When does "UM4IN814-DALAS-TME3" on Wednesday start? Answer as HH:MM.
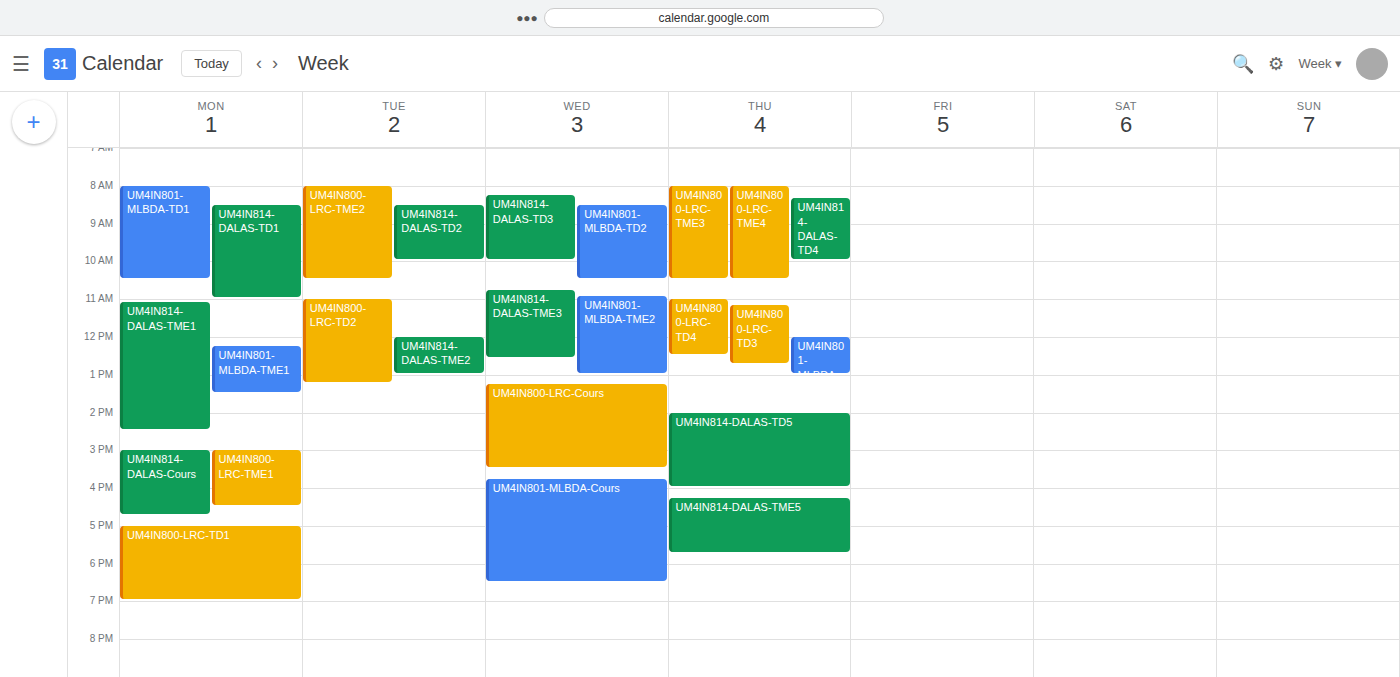
10:45